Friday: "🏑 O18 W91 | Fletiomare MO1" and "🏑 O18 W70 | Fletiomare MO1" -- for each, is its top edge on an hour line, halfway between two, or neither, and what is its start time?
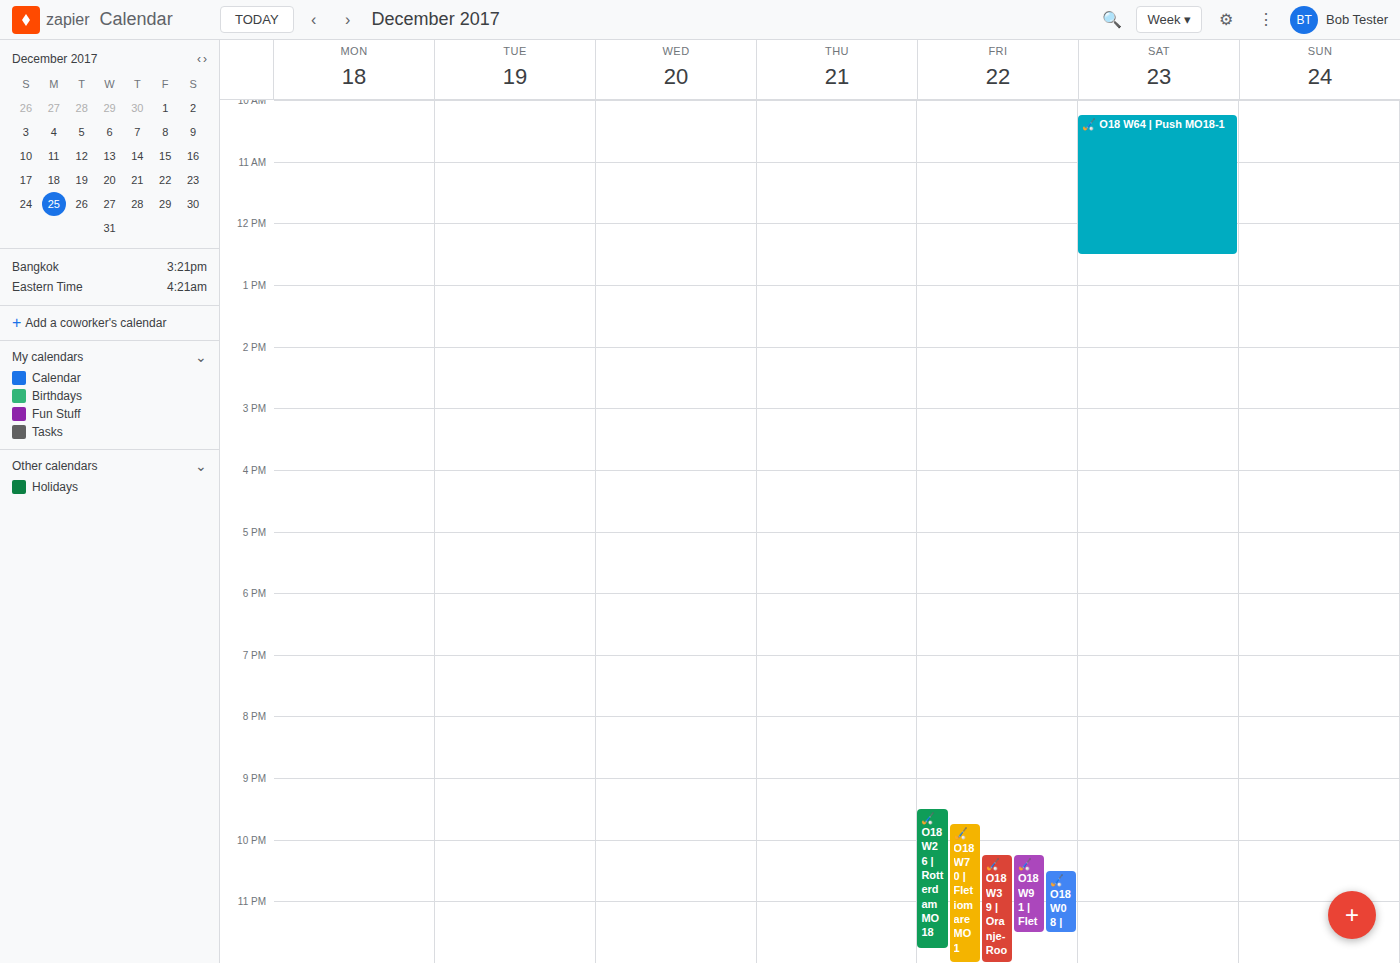
"🏑 O18 W91 | Fletiomare MO1": 10:15 PM, neither: a quarter of the way from the 10 PM line to the 11 PM line. "🏑 O18 W70 | Fletiomare MO1": 9:45 PM, neither: three quarters of the way from the 9 PM line to the 10 PM line.